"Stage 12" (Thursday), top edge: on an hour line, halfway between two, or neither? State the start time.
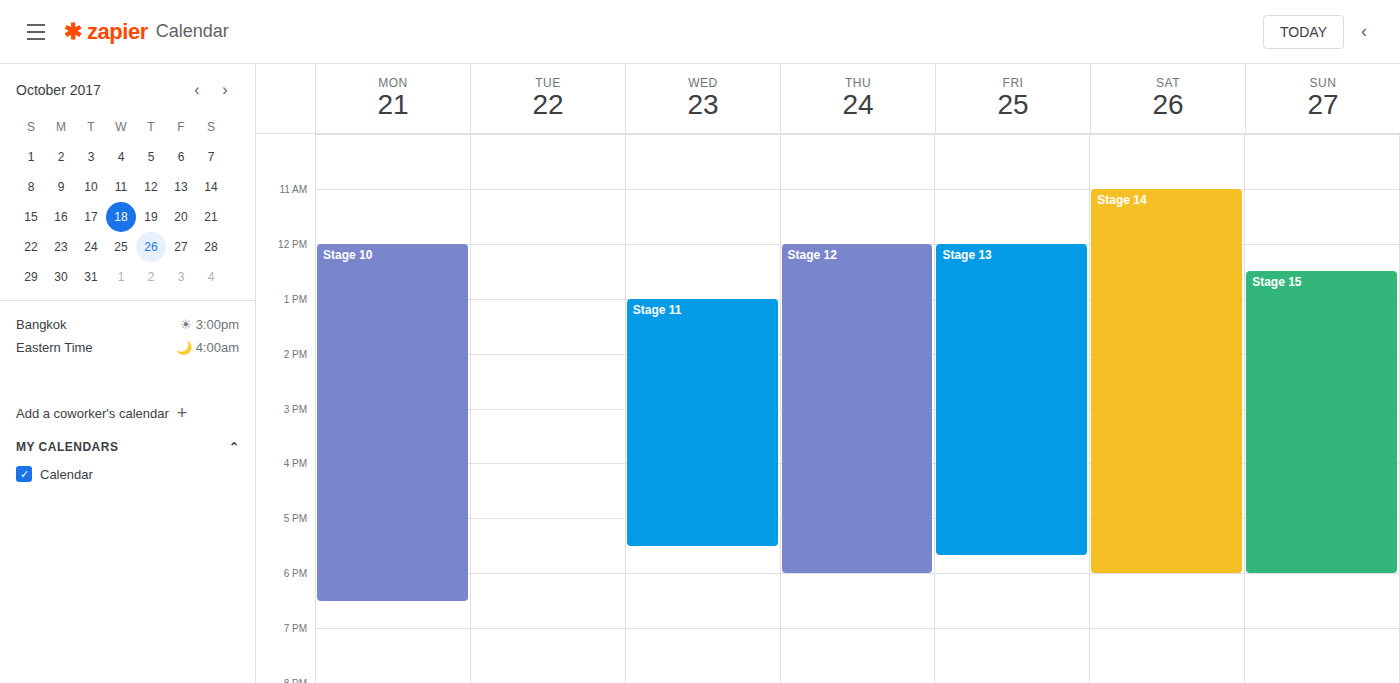
12:00 PM -- exactly on the 12 PM line.